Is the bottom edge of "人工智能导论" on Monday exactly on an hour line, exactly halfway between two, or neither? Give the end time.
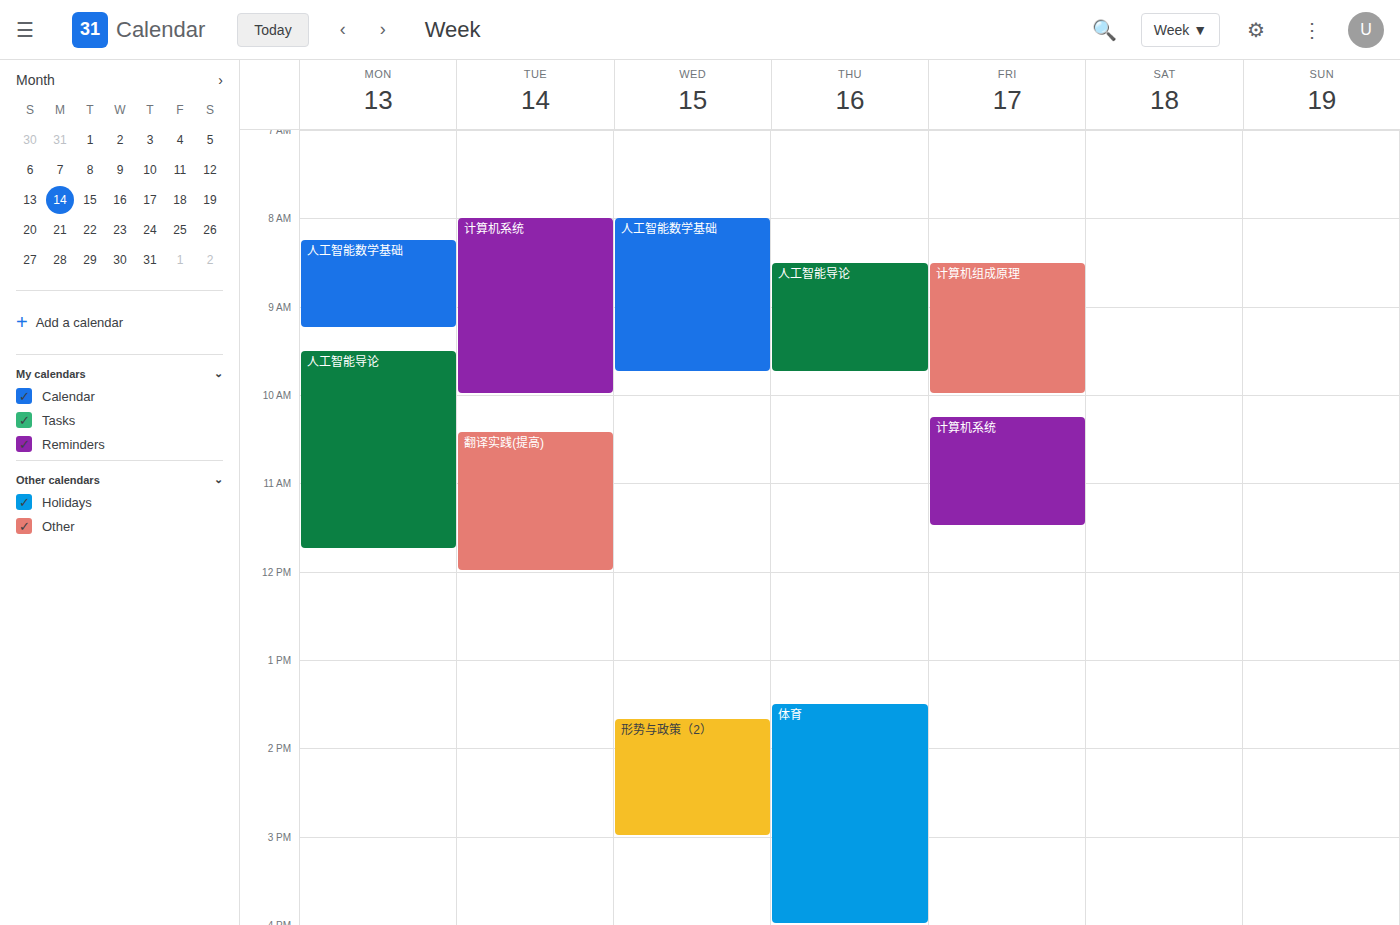
11:45 AM -- neither: three quarters of the way from the 11 AM line to the 12 PM line.